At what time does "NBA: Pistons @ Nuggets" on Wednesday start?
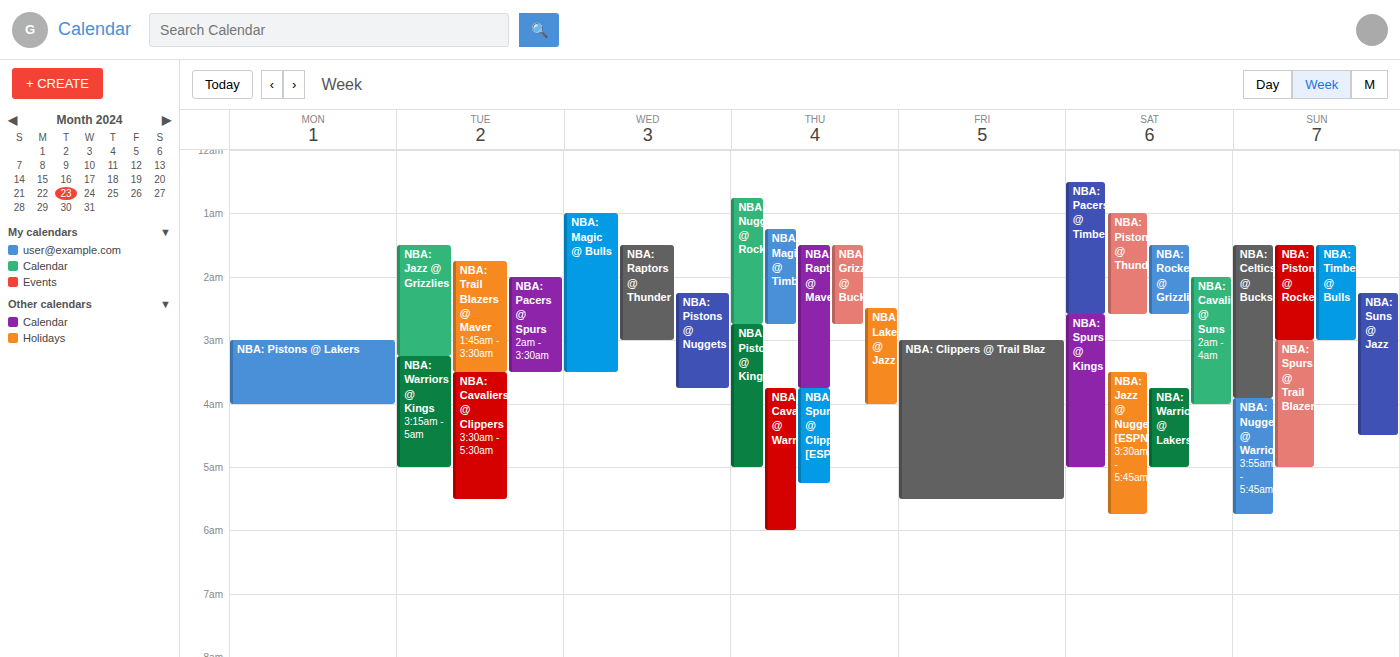
02:15